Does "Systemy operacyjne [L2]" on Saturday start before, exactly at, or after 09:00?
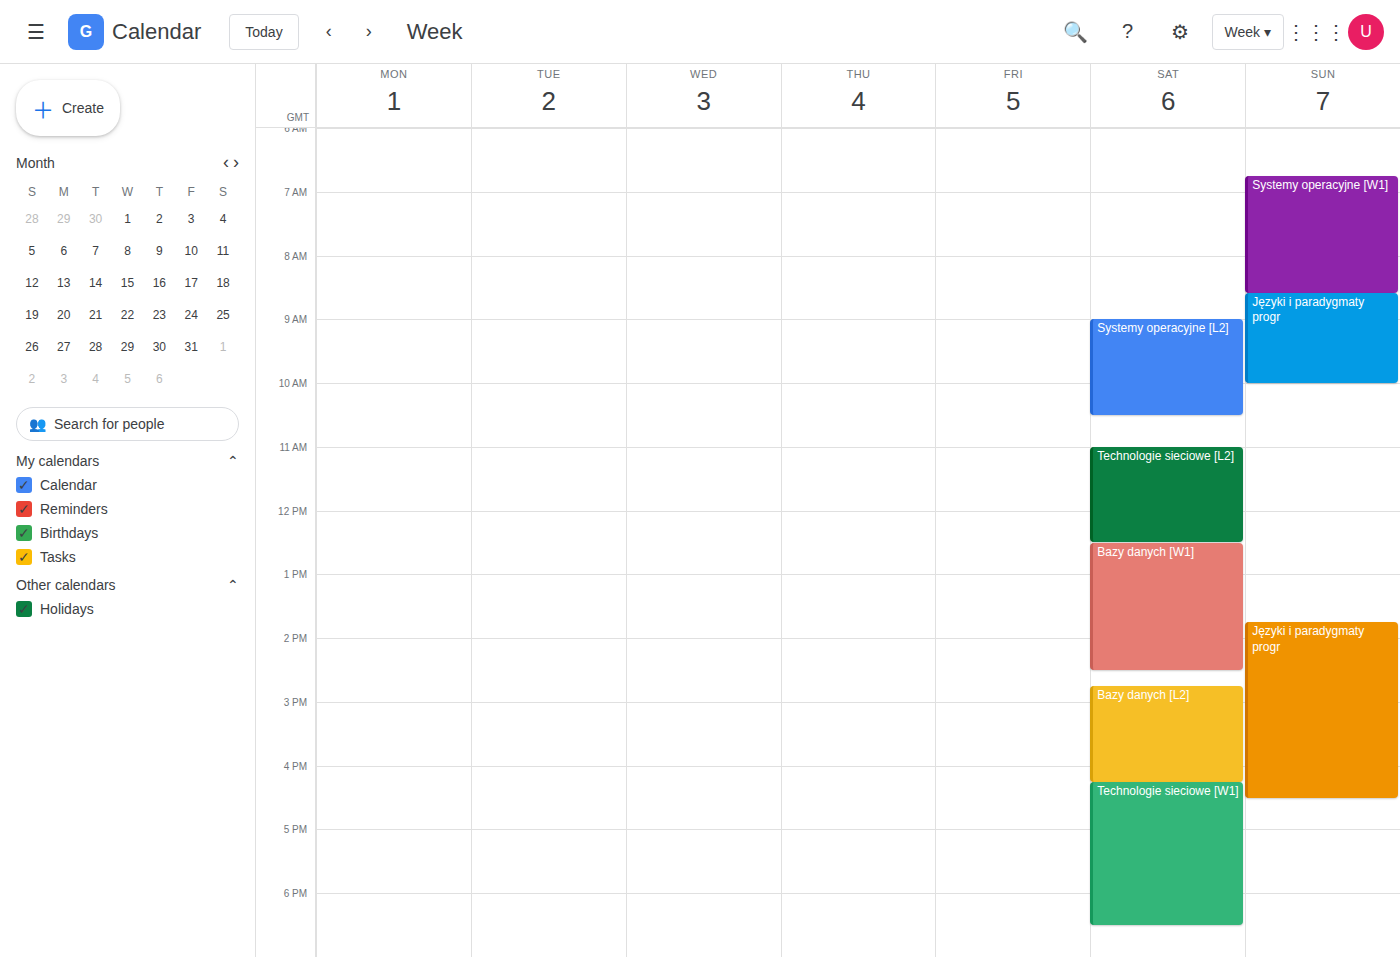
09:00 -- exactly at 09:00, on the 09:00 line.